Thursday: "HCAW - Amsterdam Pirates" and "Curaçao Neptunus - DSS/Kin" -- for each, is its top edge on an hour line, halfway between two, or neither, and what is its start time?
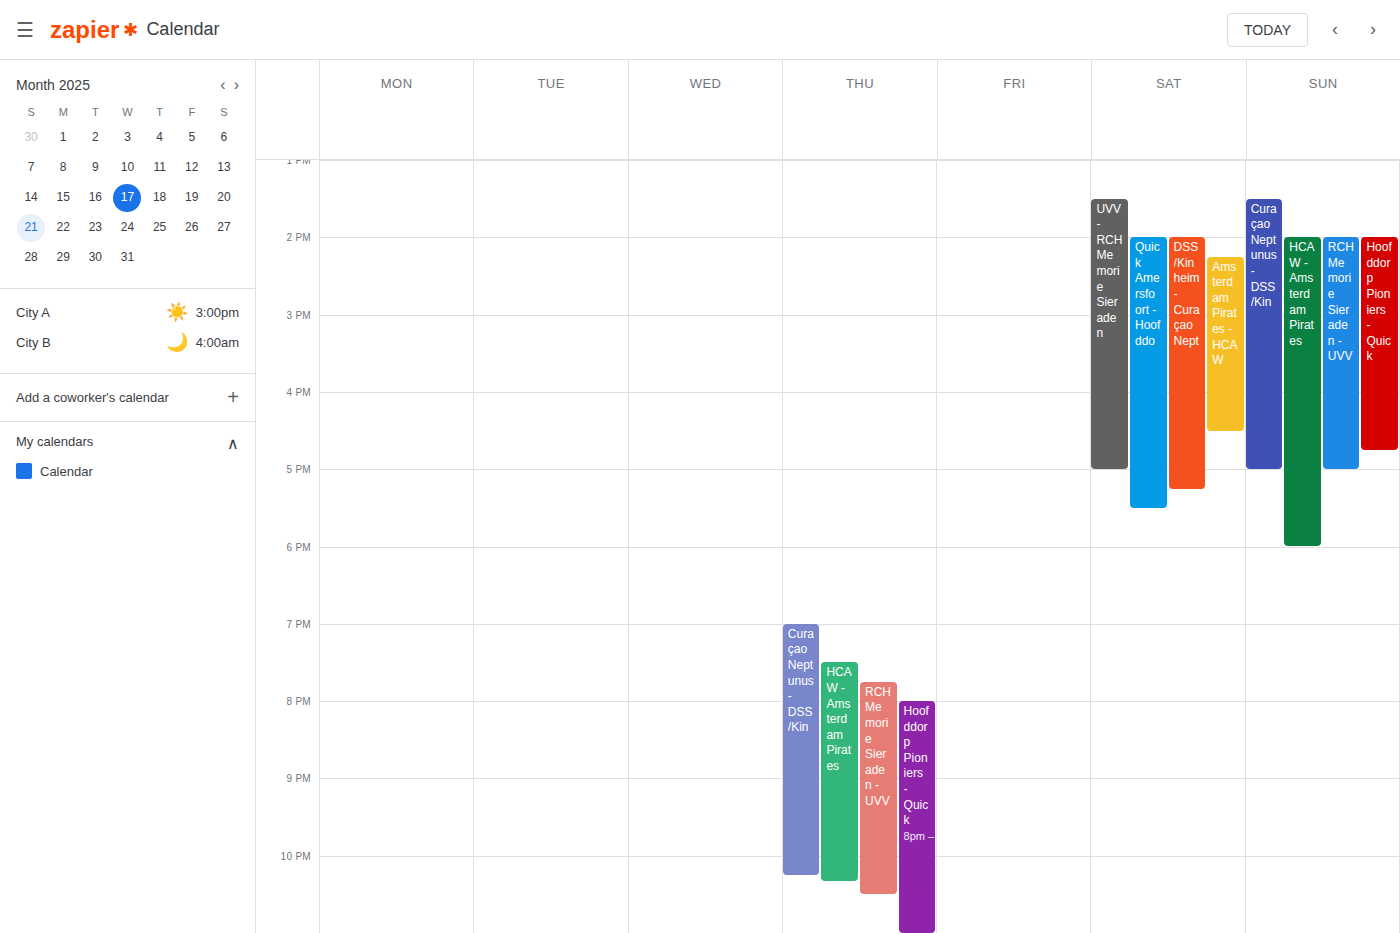
"HCAW - Amsterdam Pirates": 19:30, halfway between the 19:00 and 20:00 lines. "Curaçao Neptunus - DSS/Kin": 19:00, exactly on the 19:00 line.